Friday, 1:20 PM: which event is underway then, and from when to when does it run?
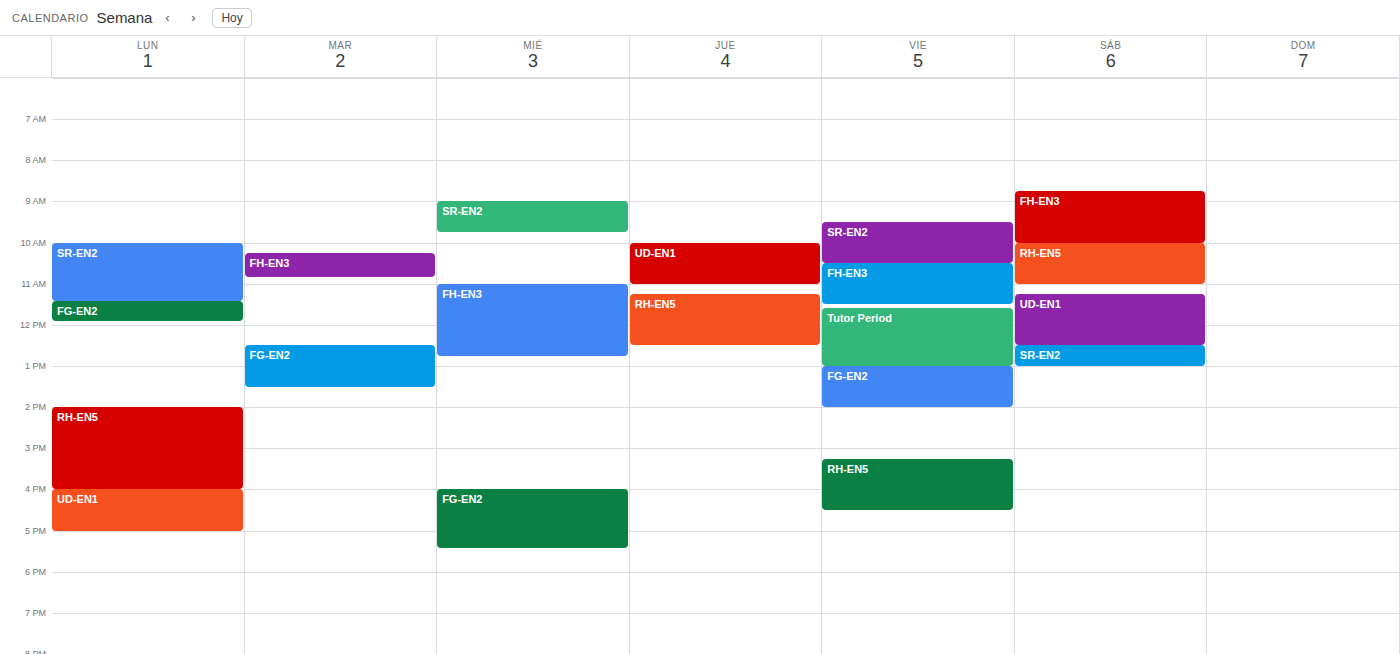
"FG-EN2", 1:00 PM to 2:00 PM